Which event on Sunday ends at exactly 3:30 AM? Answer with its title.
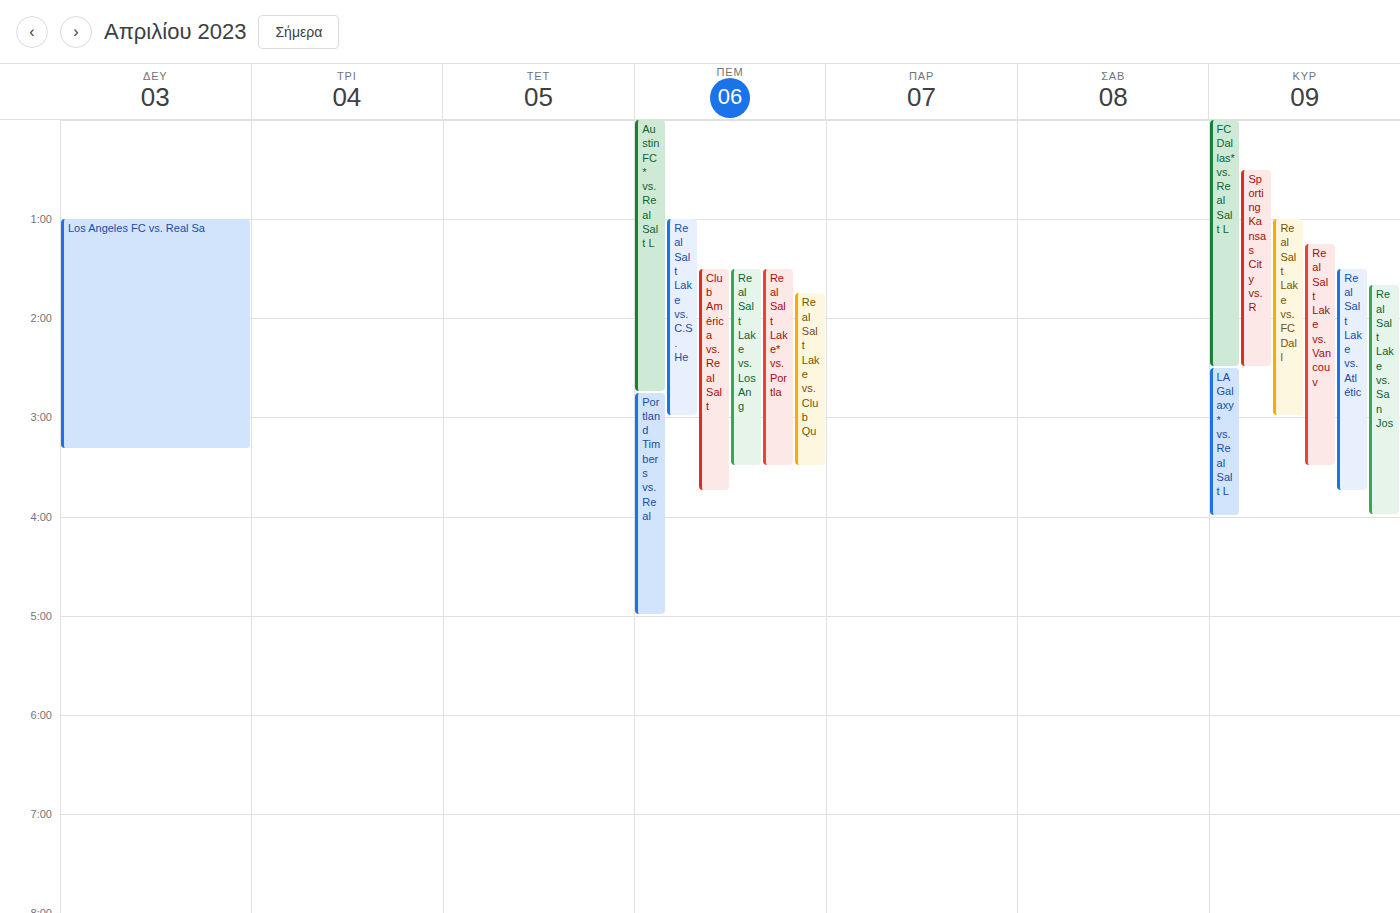
"Real Salt Lake vs. Vancouv"